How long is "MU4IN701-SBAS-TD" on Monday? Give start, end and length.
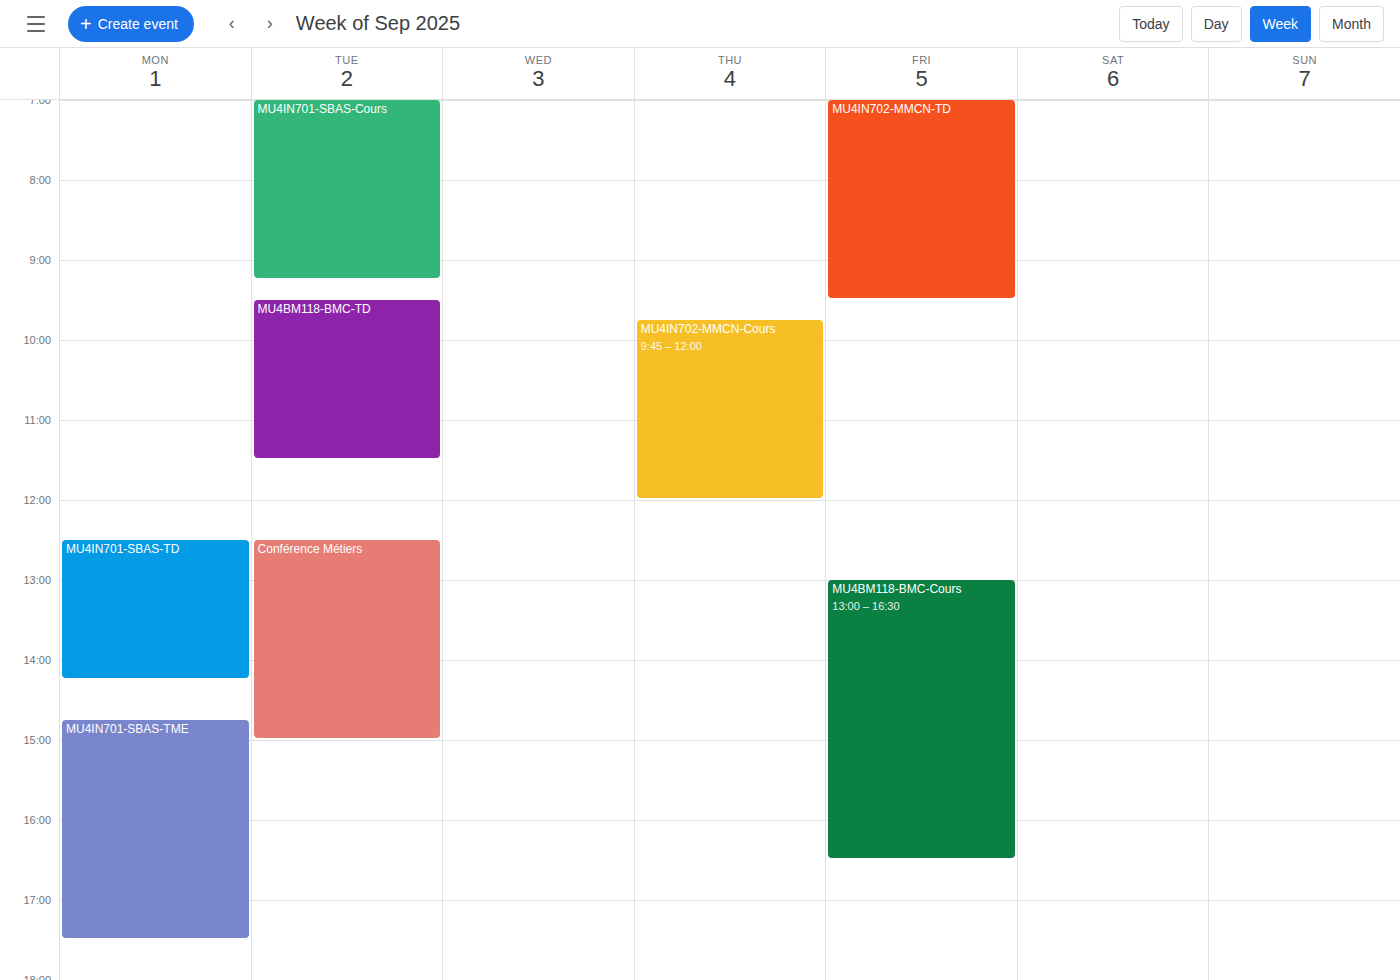
12:30 to 14:15, 1 hour 45 minutes